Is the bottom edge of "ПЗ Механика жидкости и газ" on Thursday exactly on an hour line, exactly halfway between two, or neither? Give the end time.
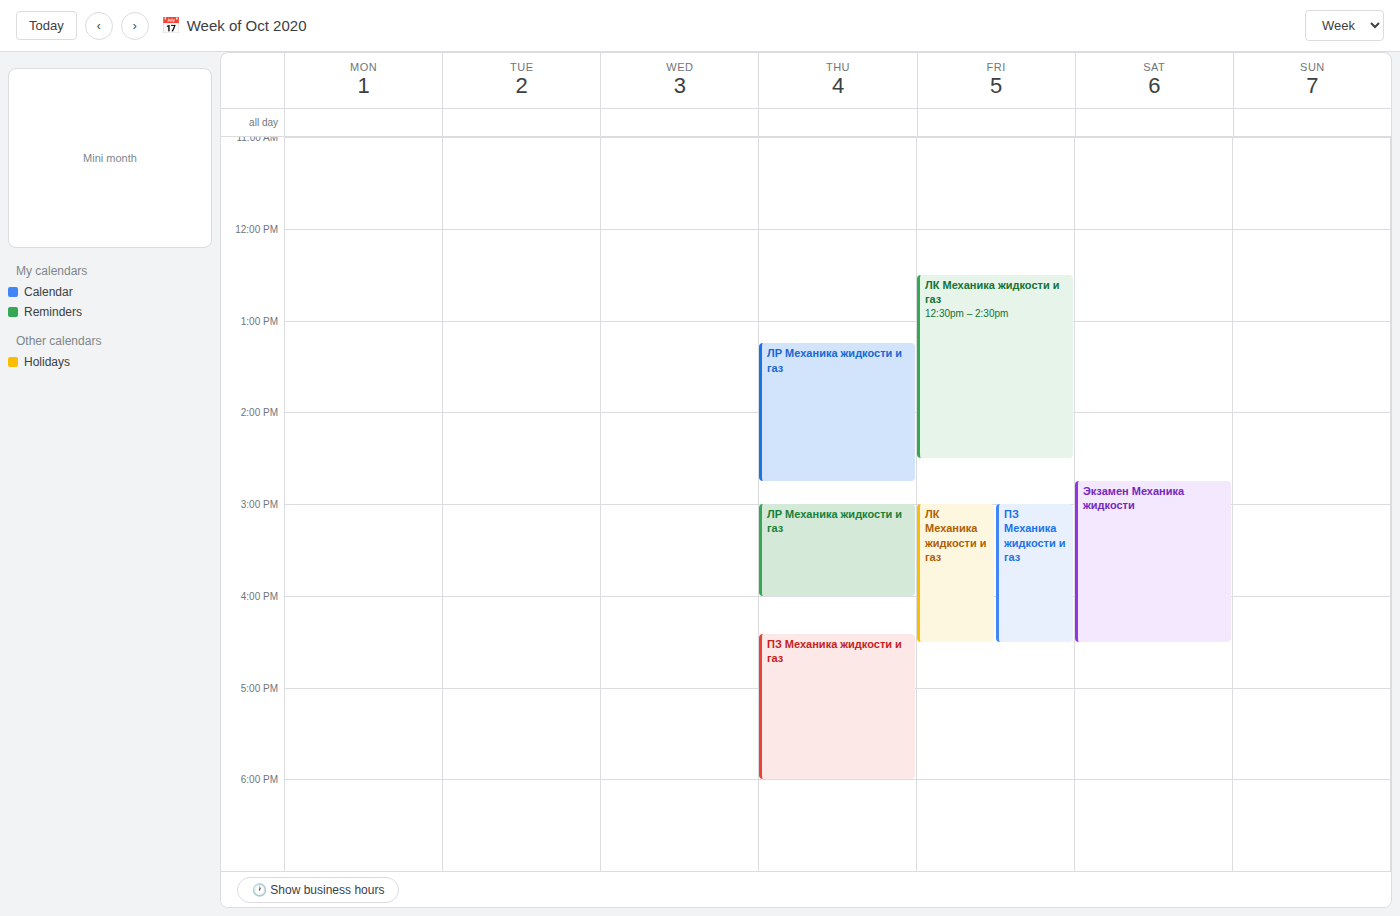
6:00 PM -- exactly on the 6 PM line.